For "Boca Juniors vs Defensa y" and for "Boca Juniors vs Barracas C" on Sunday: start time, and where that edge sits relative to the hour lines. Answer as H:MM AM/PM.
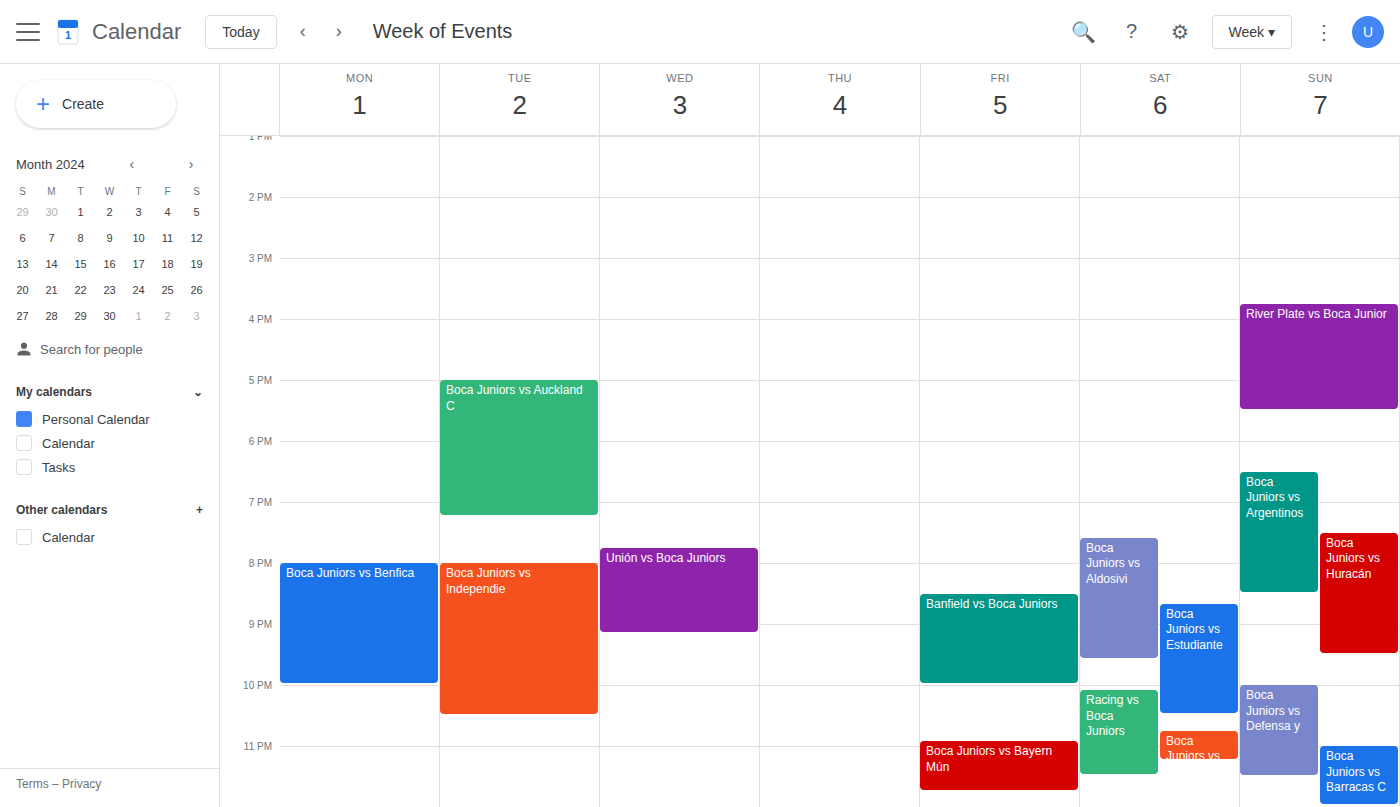
"Boca Juniors vs Defensa y": 10:00 PM, exactly on the 10 PM line. "Boca Juniors vs Barracas C": 11:00 PM, exactly on the 11 PM line.